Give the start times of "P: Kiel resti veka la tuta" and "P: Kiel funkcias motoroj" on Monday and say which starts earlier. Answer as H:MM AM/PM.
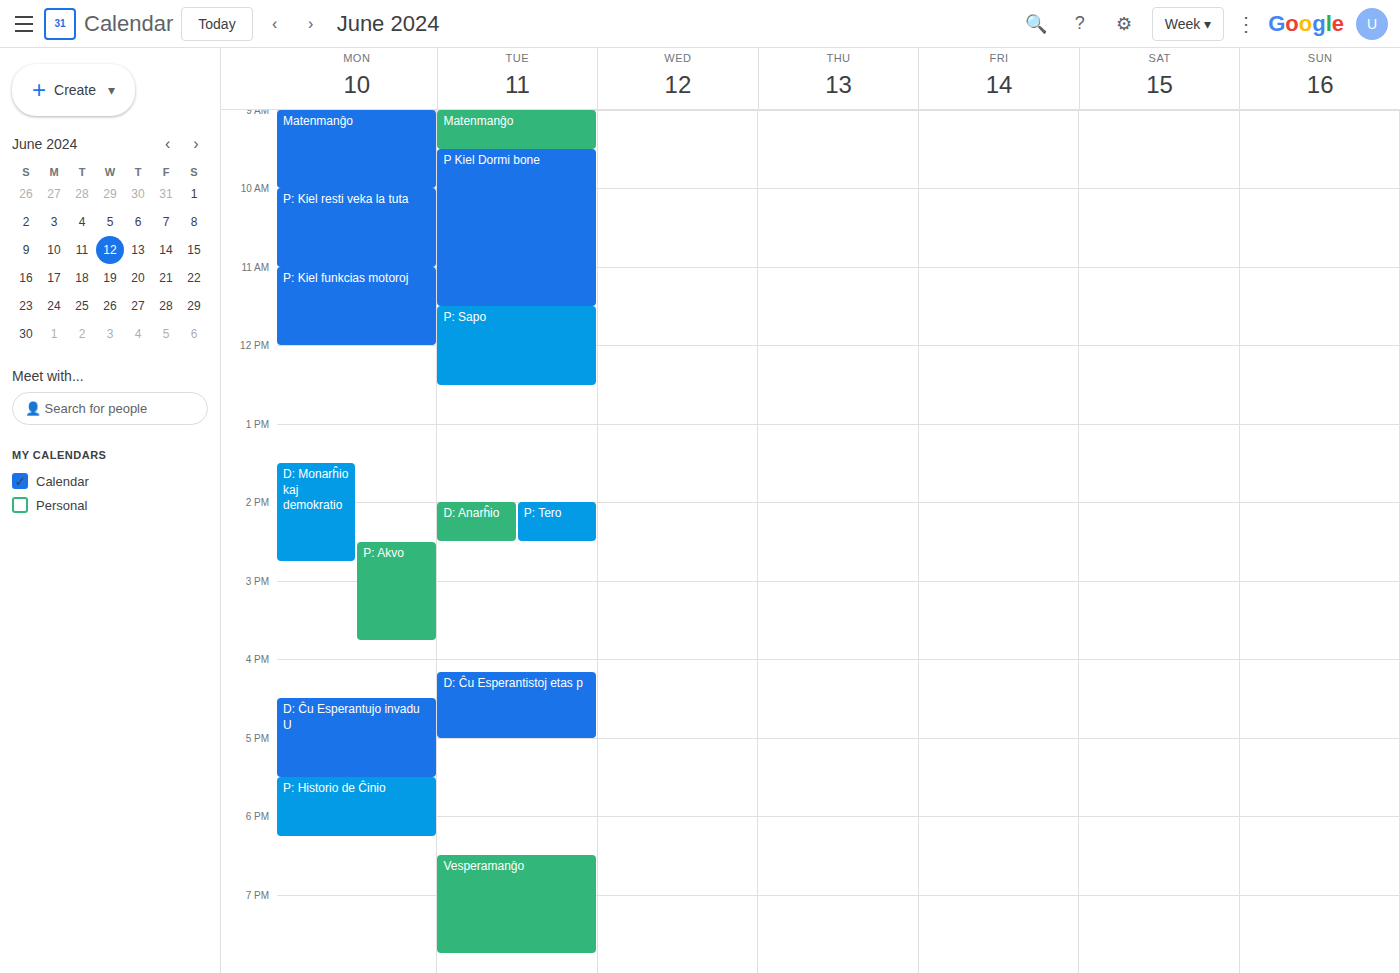
"P: Kiel resti veka la tuta" 10:00 AM; "P: Kiel funkcias motoroj" 11:00 AM.